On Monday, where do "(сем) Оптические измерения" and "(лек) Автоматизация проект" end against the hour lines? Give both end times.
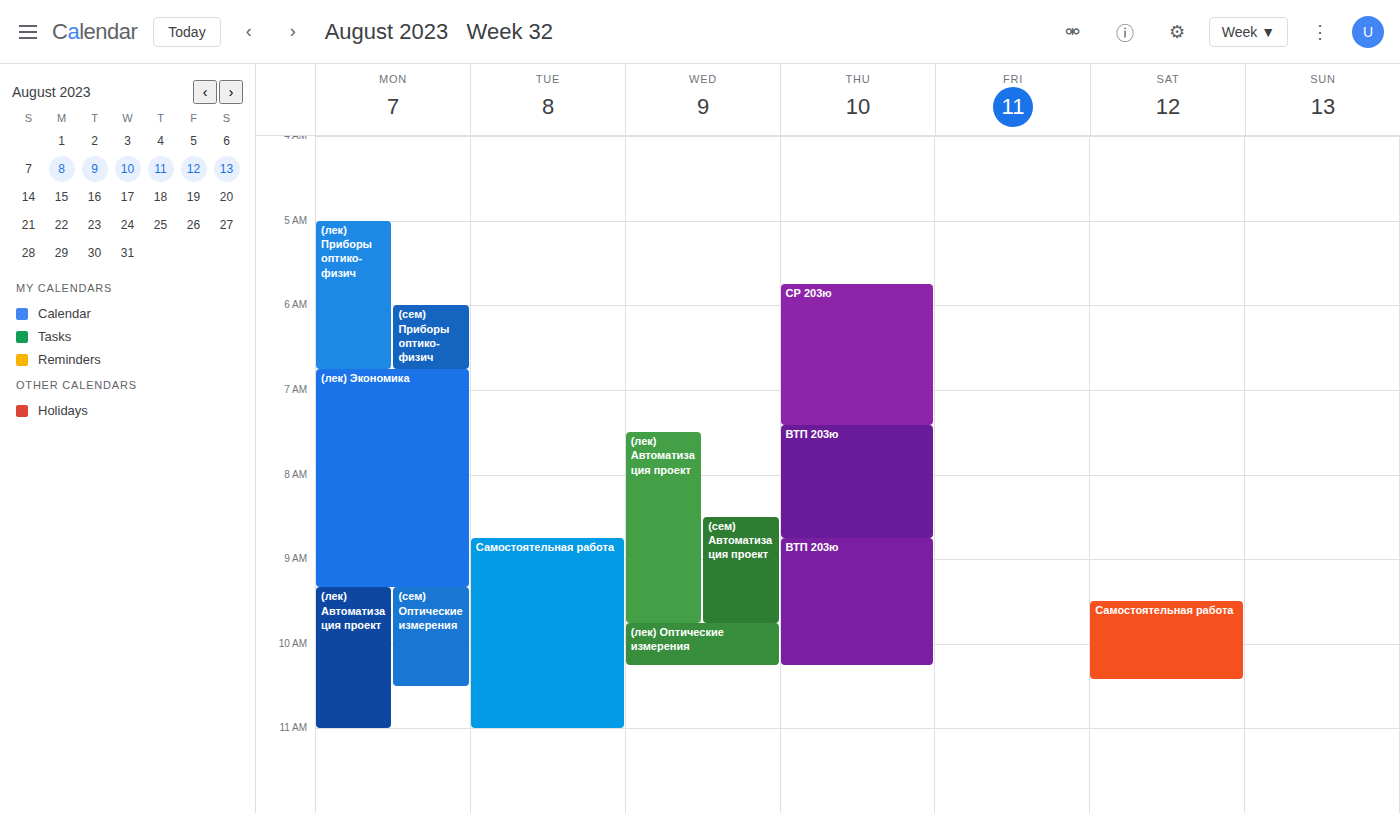
"(сем) Оптические измерения": 10:30 AM, halfway between the 10 AM and 11 AM lines. "(лек) Автоматизация проект": 11:00 AM, exactly on the 11 AM line.